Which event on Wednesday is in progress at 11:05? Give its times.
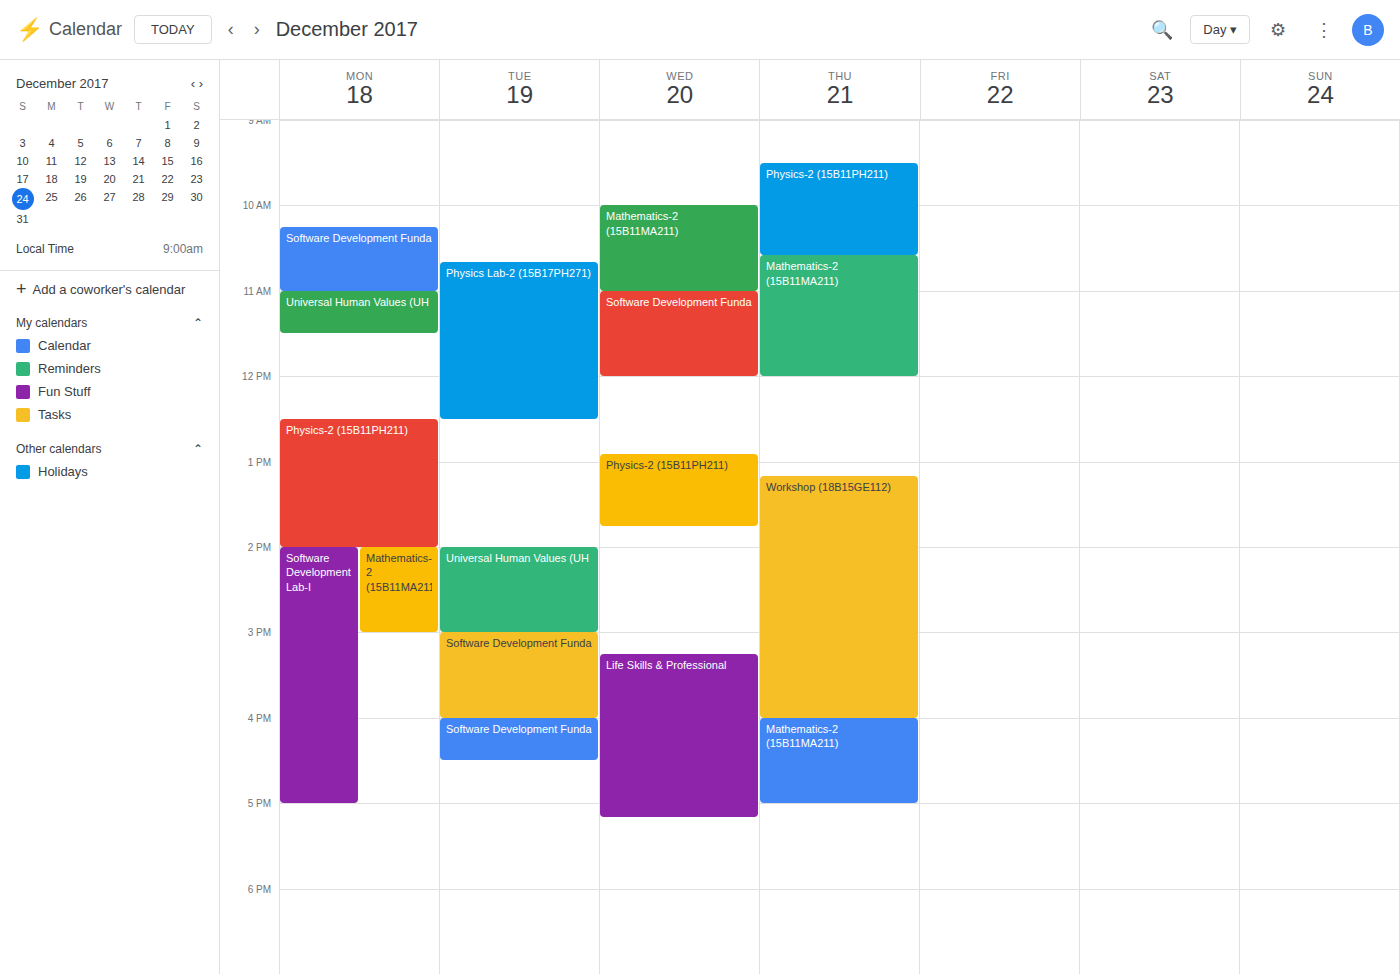
"Software Development Funda", 11:00 to 12:00